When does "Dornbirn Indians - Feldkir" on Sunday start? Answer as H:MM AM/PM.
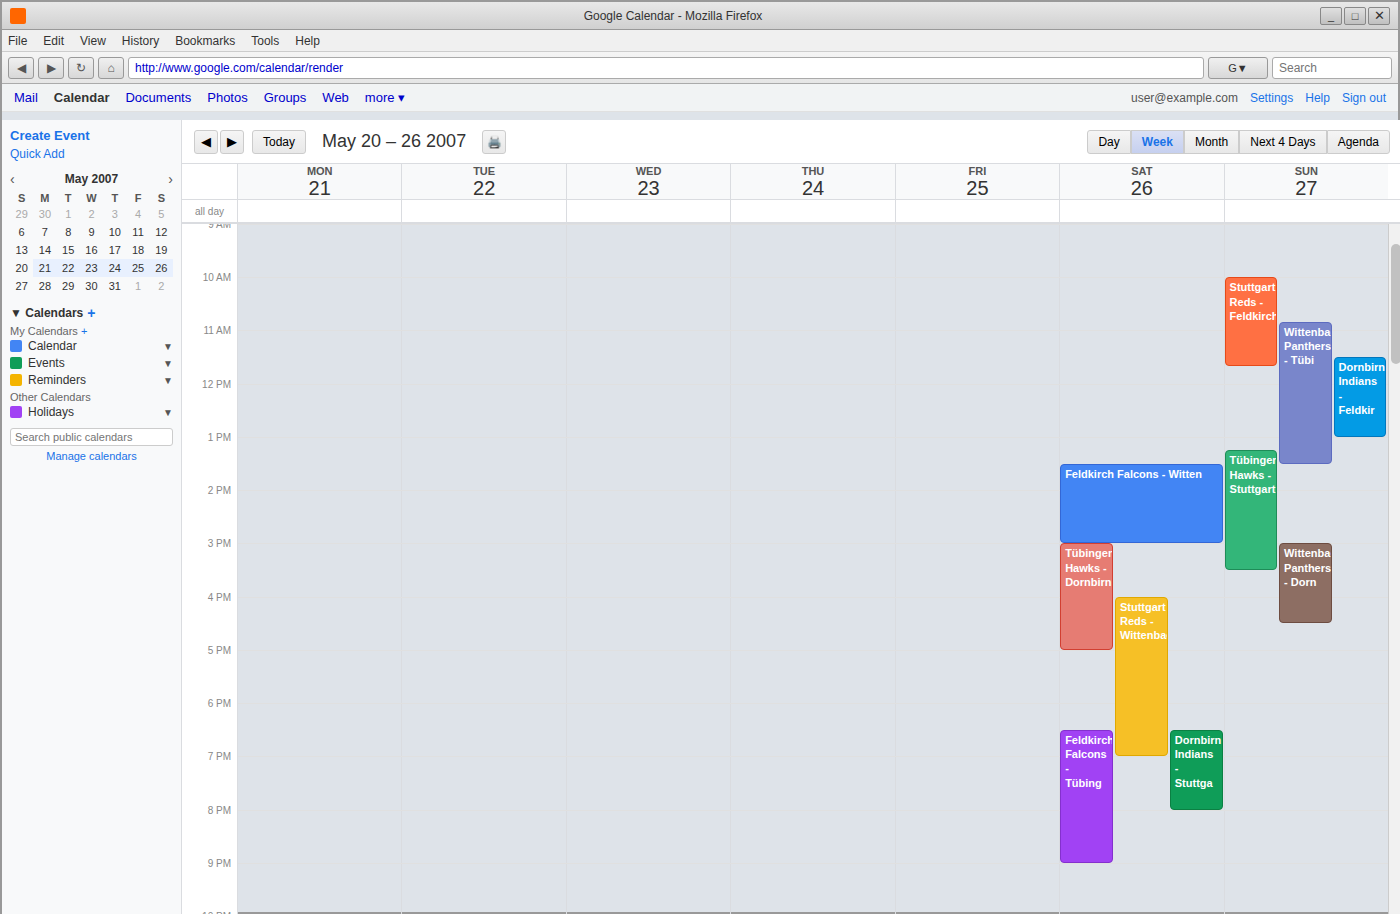
11:30 AM